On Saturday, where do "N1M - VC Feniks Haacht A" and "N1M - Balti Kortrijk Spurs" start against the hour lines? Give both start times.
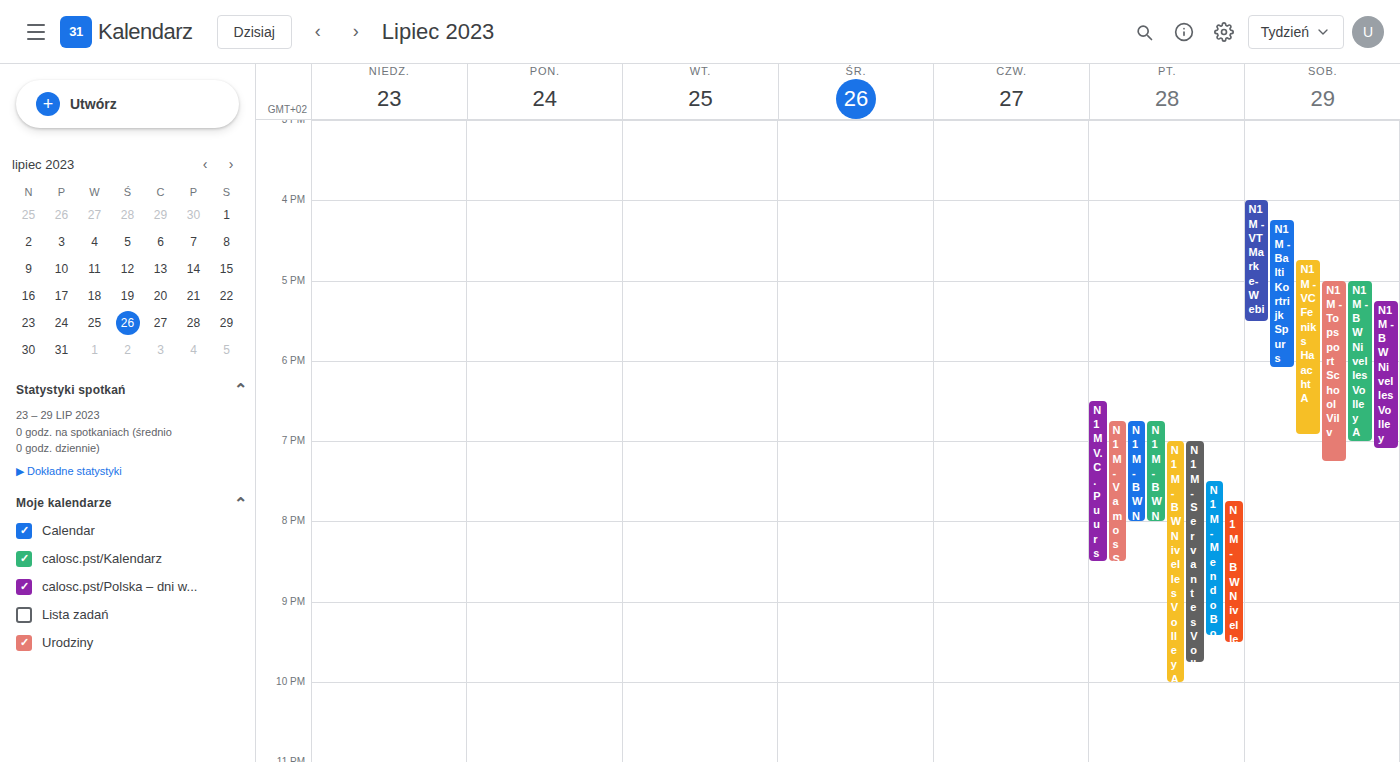
"N1M - VC Feniks Haacht A": 4:45 PM, neither: three quarters of the way from the 4 PM line to the 5 PM line. "N1M - Balti Kortrijk Spurs": 4:15 PM, neither: a quarter of the way from the 4 PM line to the 5 PM line.